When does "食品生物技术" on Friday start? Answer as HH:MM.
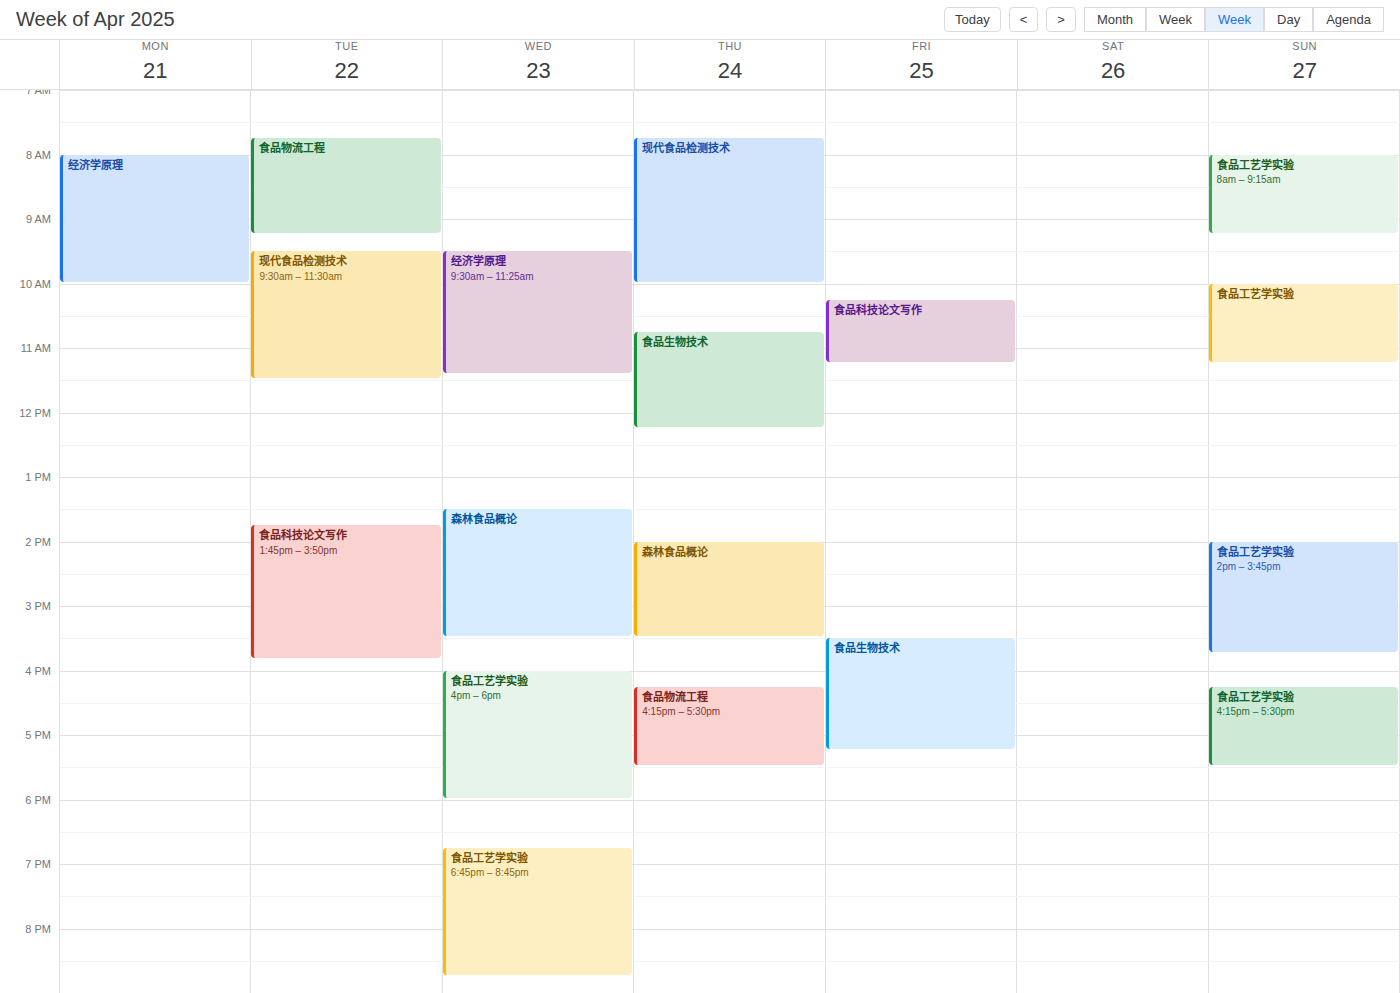
15:30